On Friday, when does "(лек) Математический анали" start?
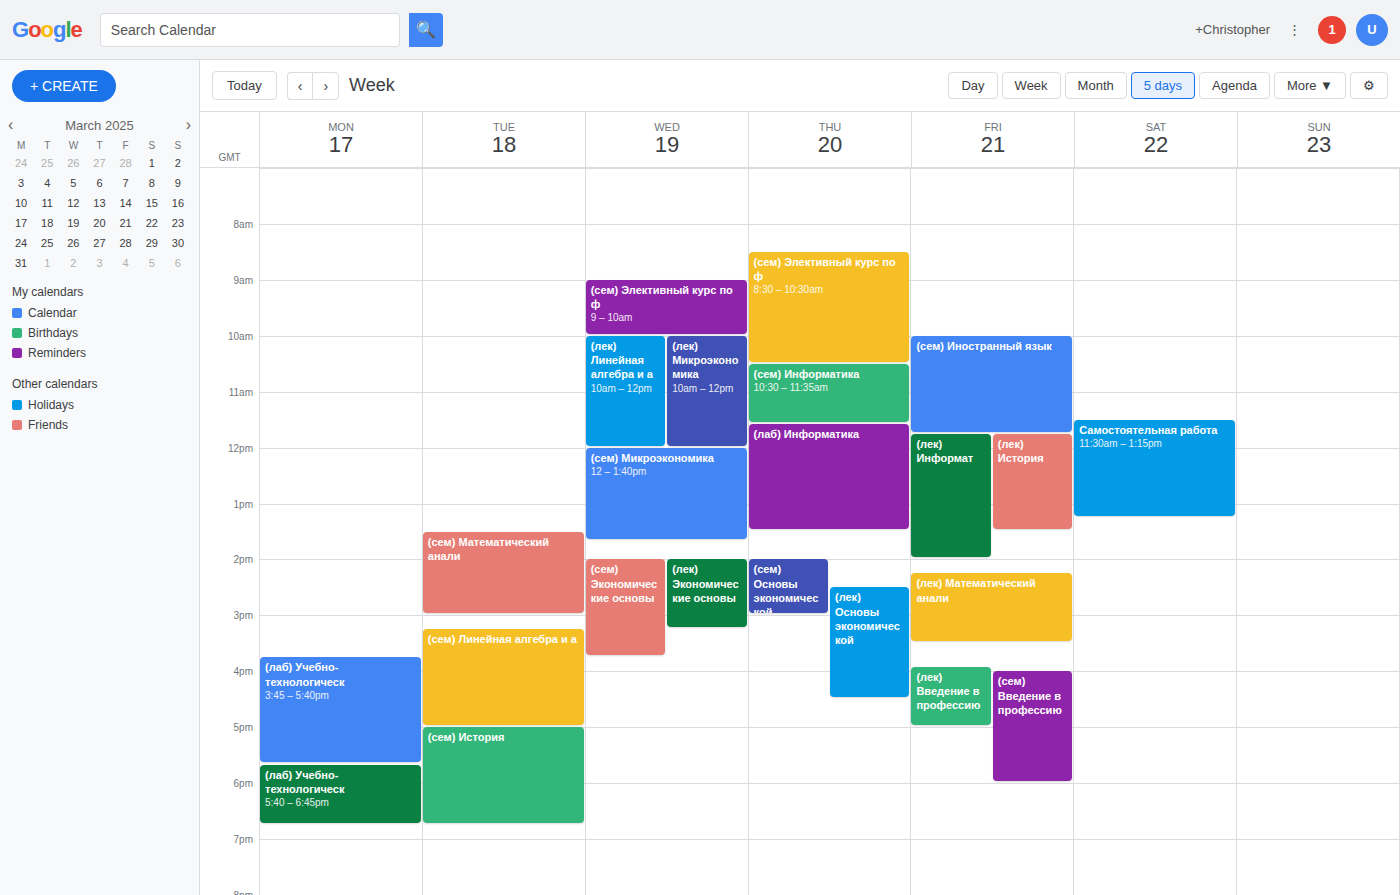
14:15